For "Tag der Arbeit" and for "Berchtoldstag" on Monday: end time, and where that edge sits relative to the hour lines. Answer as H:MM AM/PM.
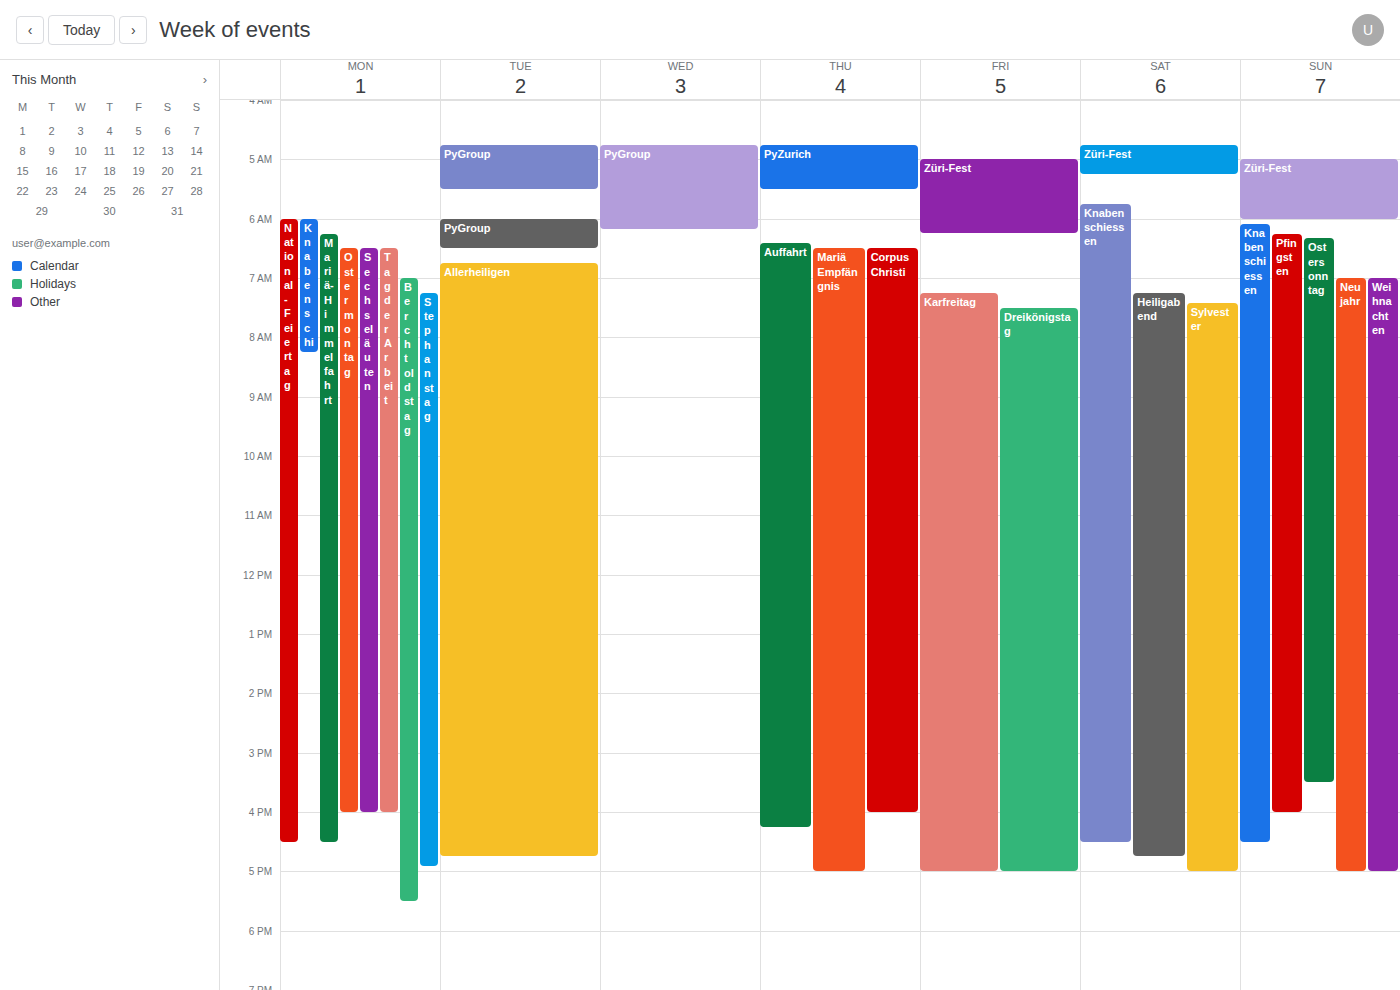
"Tag der Arbeit": 4:00 PM, exactly on the 4 PM line. "Berchtoldstag": 5:30 PM, halfway between the 5 PM and 6 PM lines.